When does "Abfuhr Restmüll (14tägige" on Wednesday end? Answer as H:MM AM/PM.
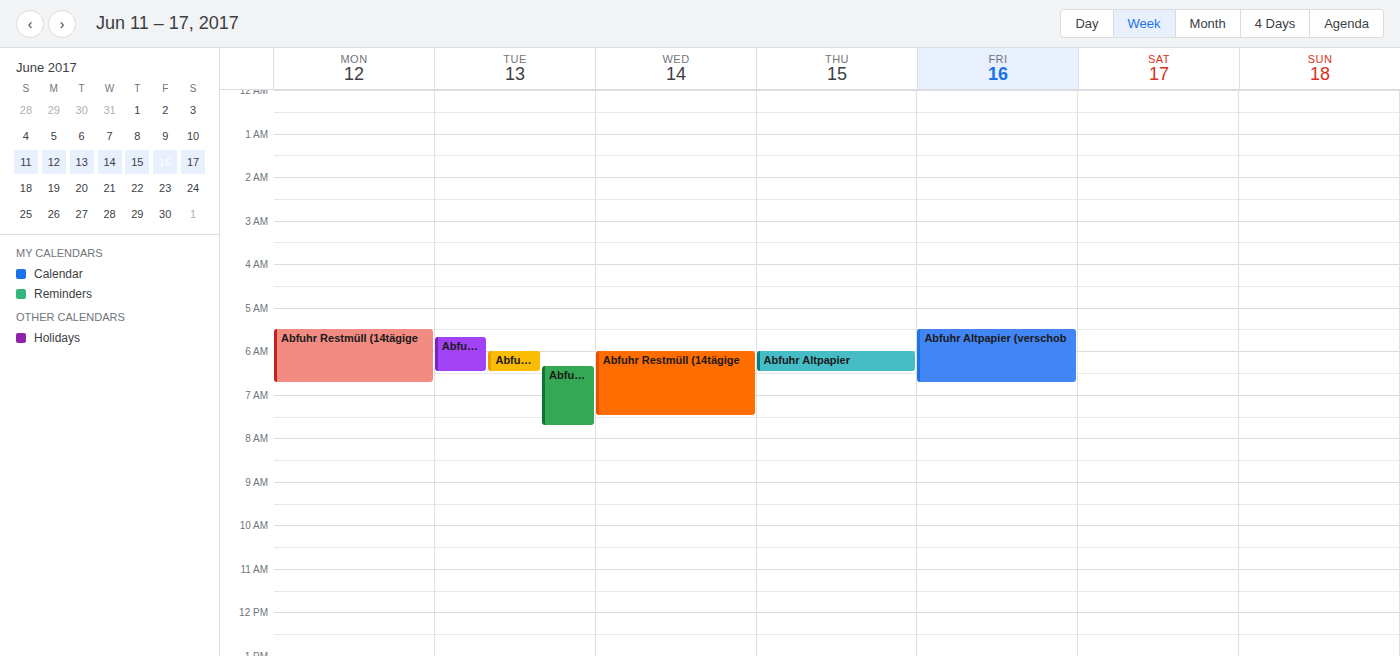
7:30 AM